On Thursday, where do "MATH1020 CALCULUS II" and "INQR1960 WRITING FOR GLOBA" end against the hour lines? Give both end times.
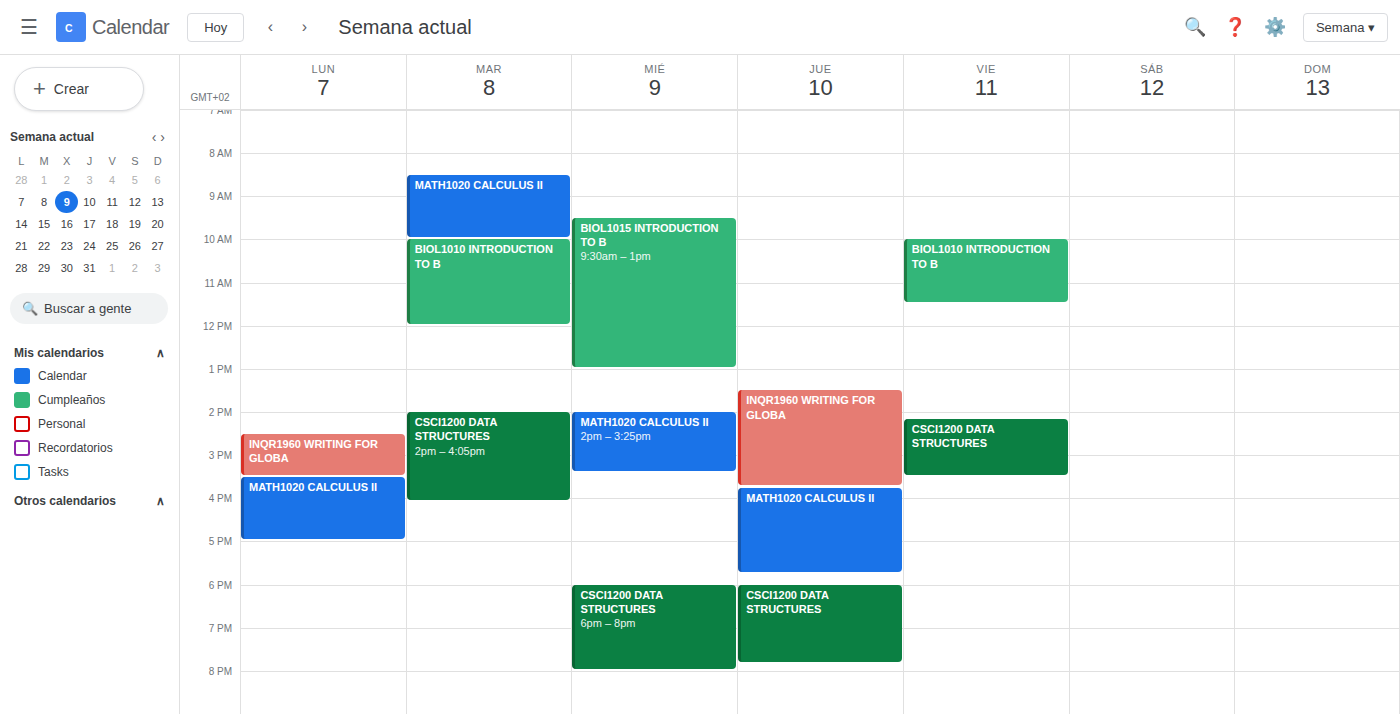
"MATH1020 CALCULUS II": 5:45 PM, neither: three quarters of the way from the 5 PM line to the 6 PM line. "INQR1960 WRITING FOR GLOBA": 3:45 PM, neither: three quarters of the way from the 3 PM line to the 4 PM line.